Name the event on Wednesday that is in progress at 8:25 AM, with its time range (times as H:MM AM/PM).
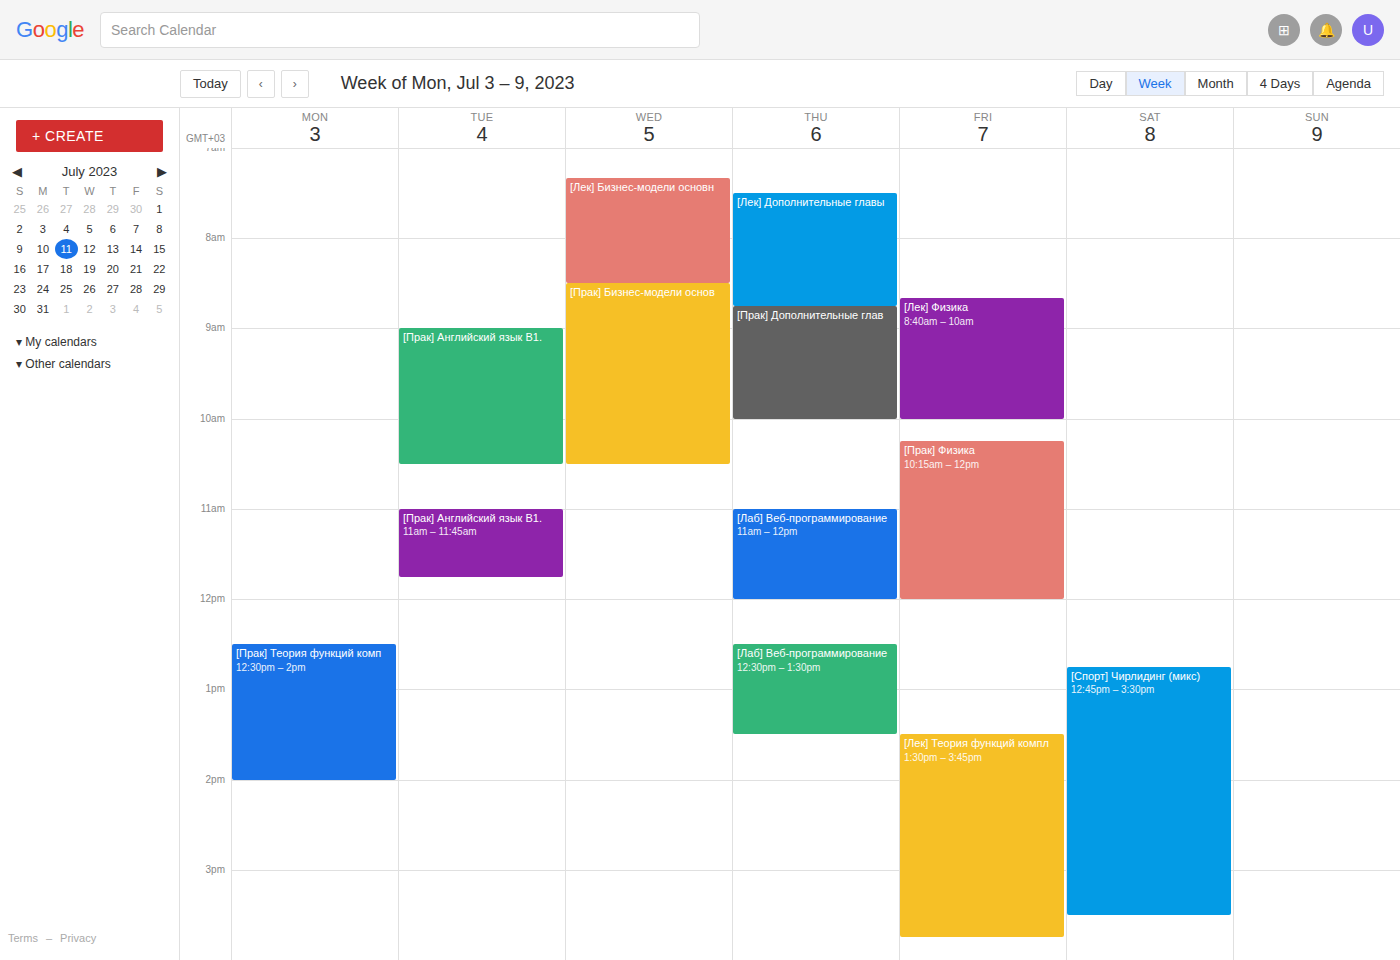
"[Лек] Бизнес-модели основн", 7:20 AM to 8:30 AM